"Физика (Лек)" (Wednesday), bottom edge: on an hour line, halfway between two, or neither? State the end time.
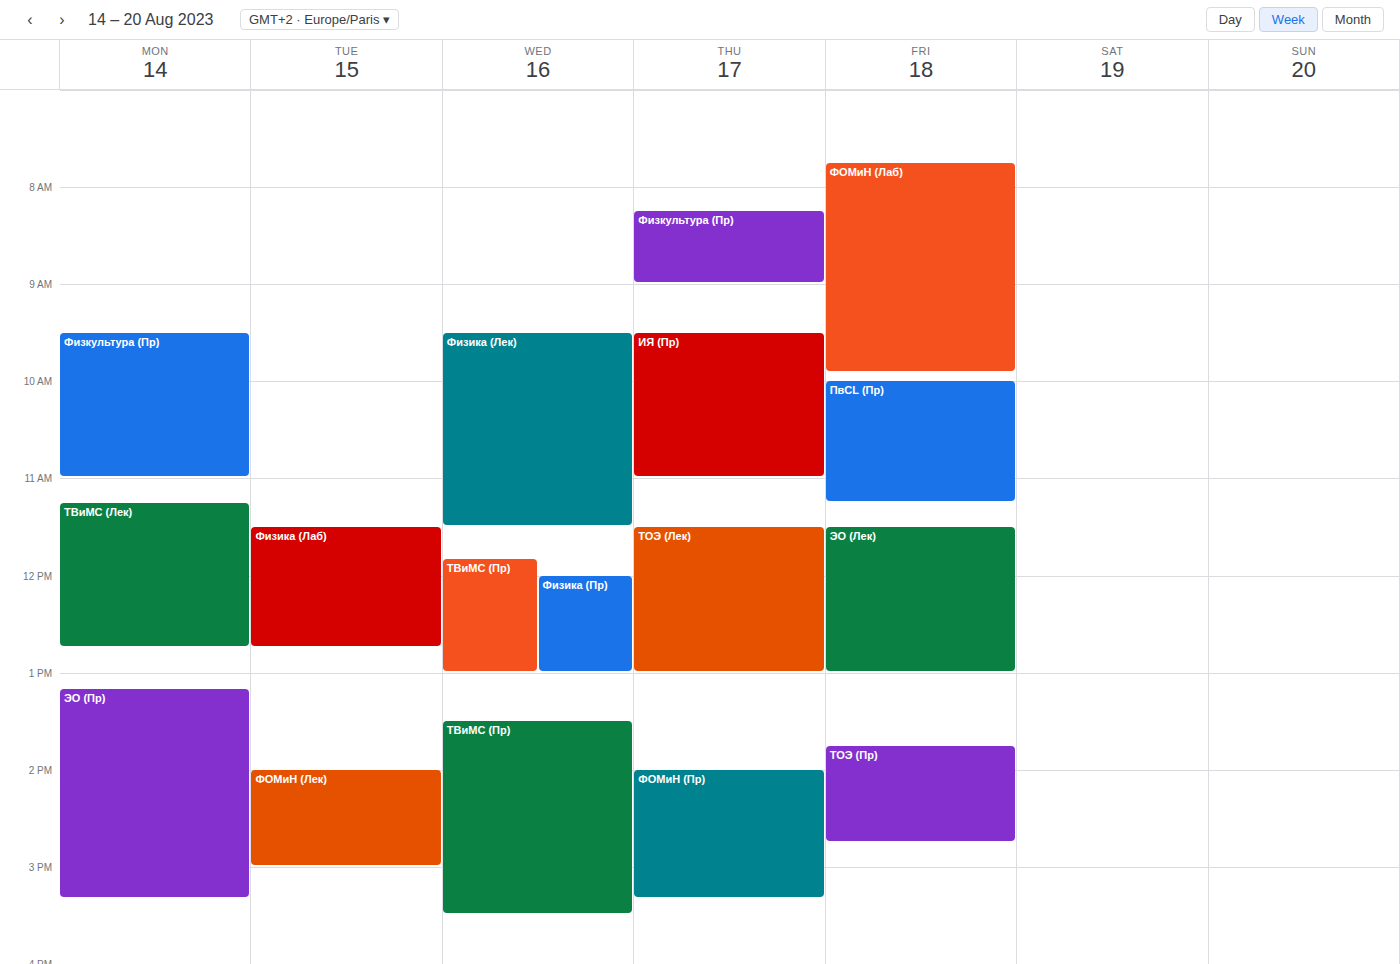
11:30 AM -- halfway between the 11 AM and 12 PM lines.